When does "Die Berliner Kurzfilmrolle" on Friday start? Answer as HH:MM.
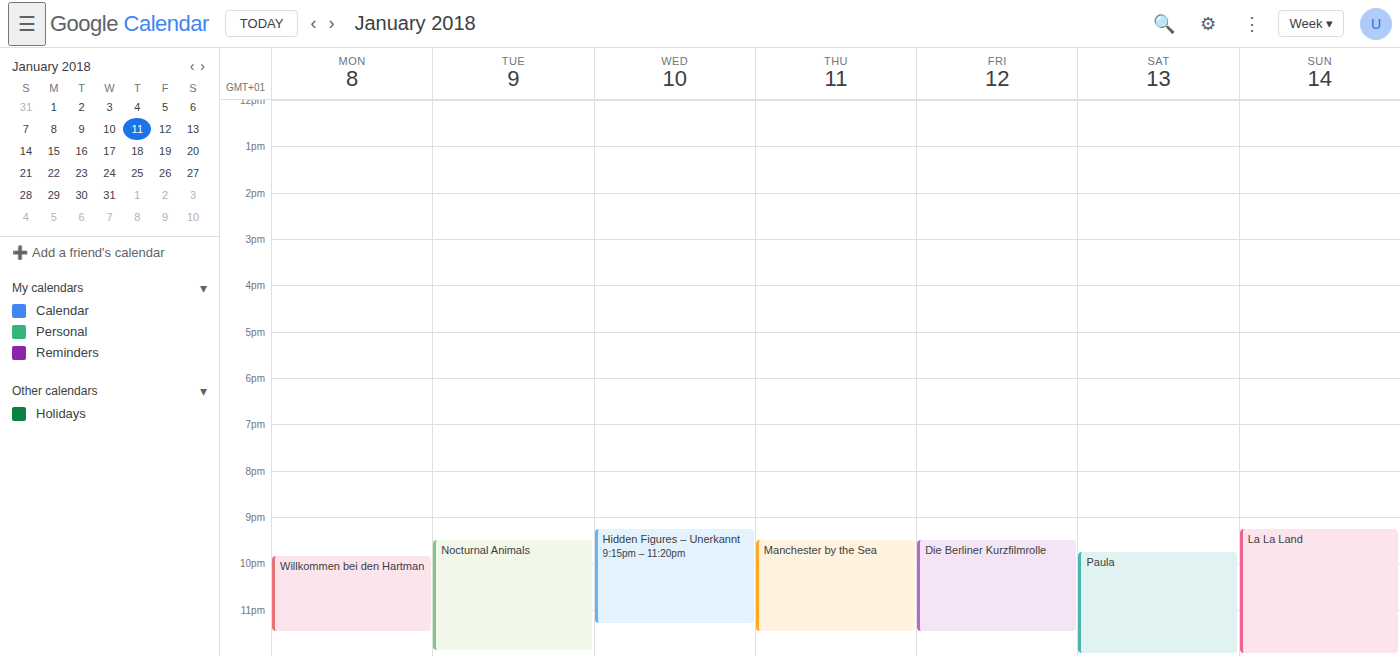
21:30